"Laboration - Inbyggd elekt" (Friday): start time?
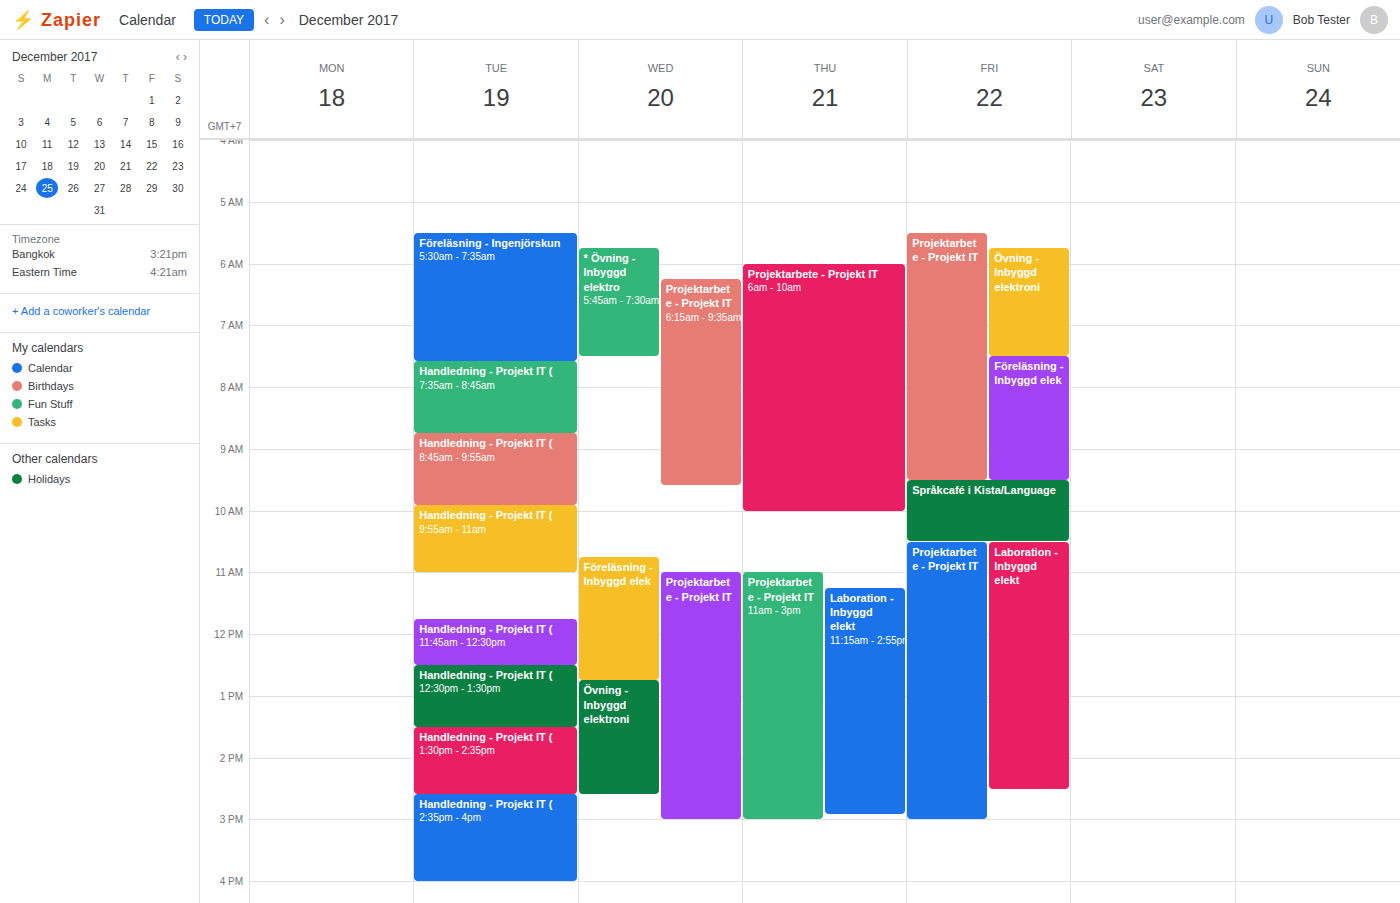
10:30 AM